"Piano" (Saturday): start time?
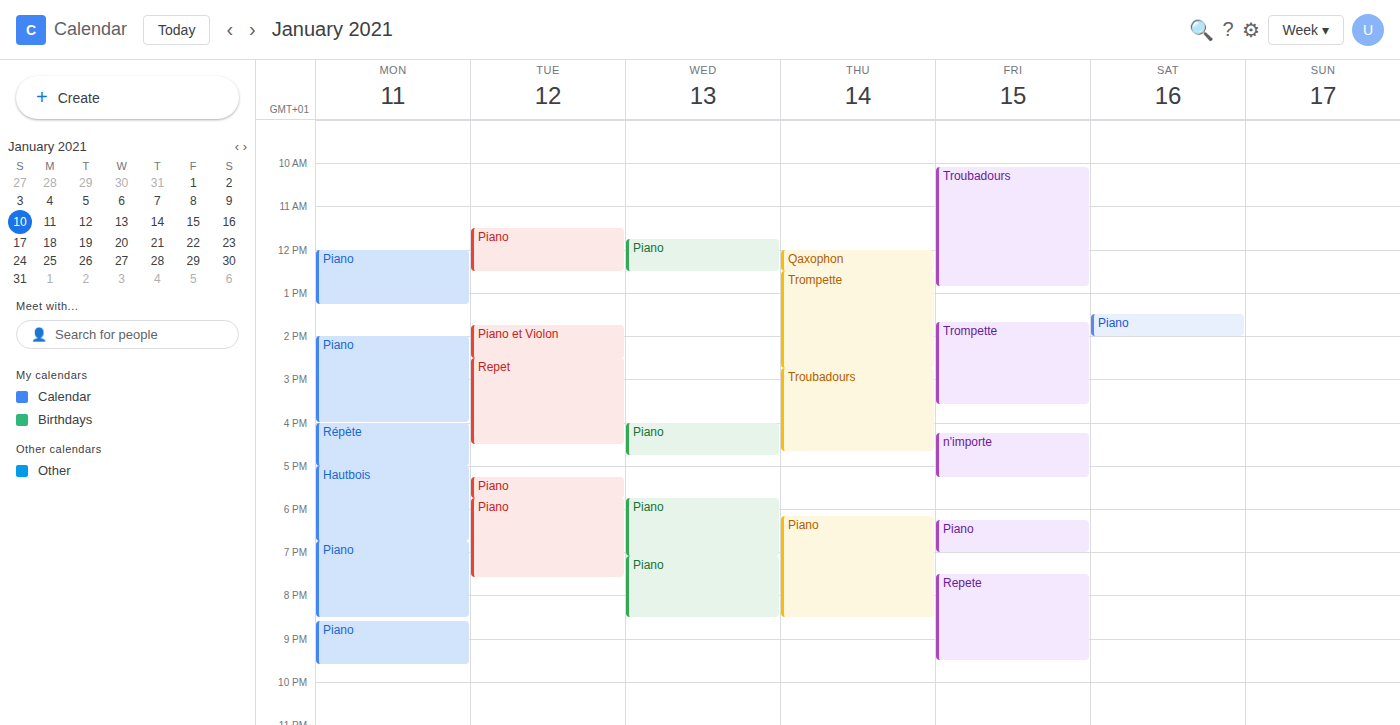
1:30 PM